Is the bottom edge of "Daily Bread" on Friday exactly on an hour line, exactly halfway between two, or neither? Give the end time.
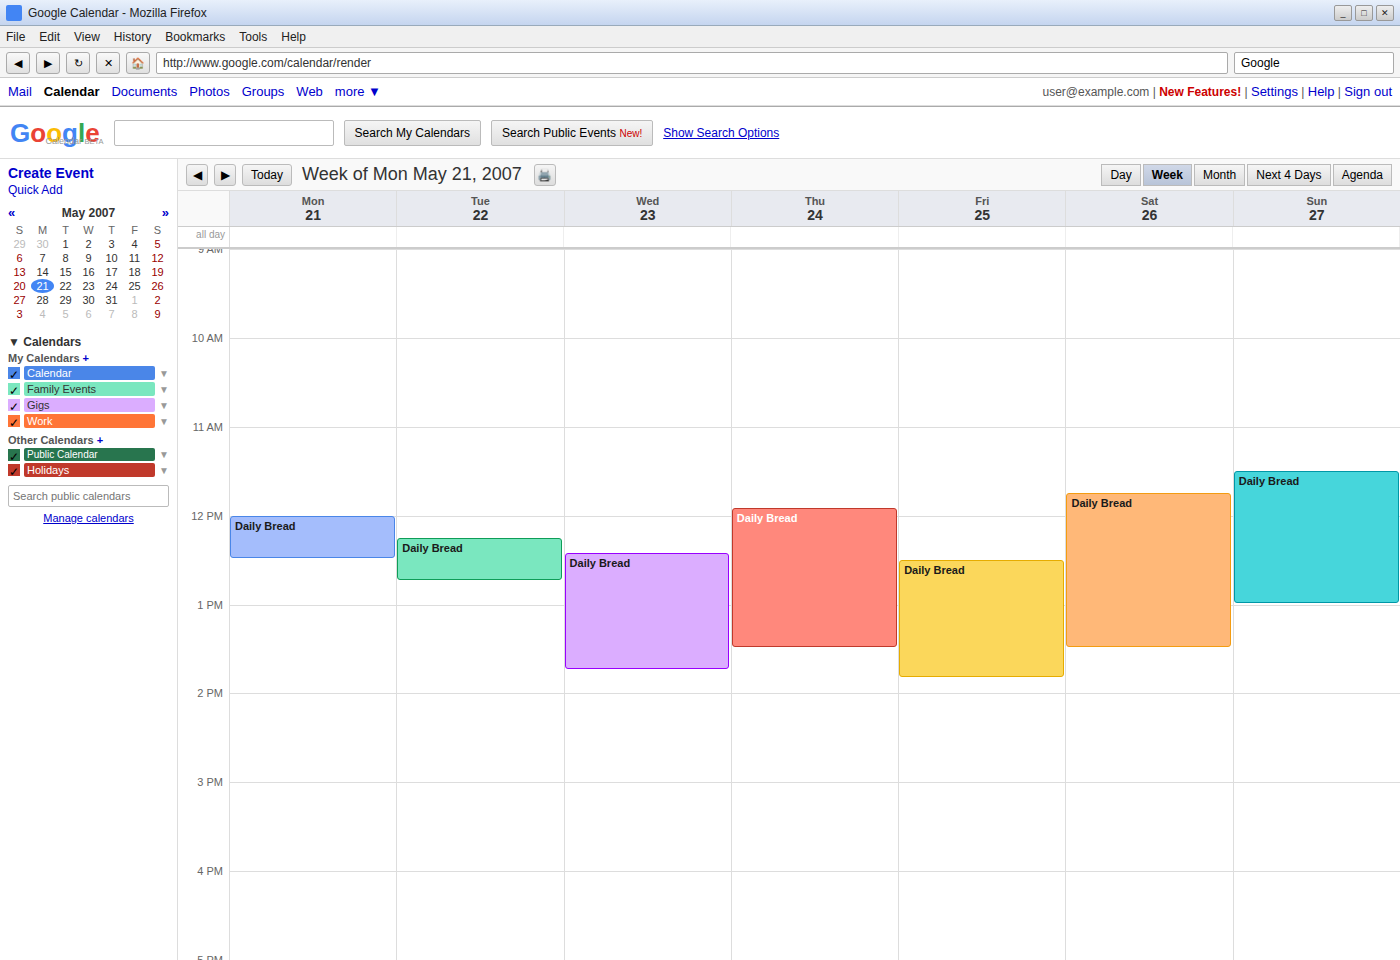
1:50 PM -- neither: 50 minutes below the 1 PM line and 10 minutes above the 2 PM line.